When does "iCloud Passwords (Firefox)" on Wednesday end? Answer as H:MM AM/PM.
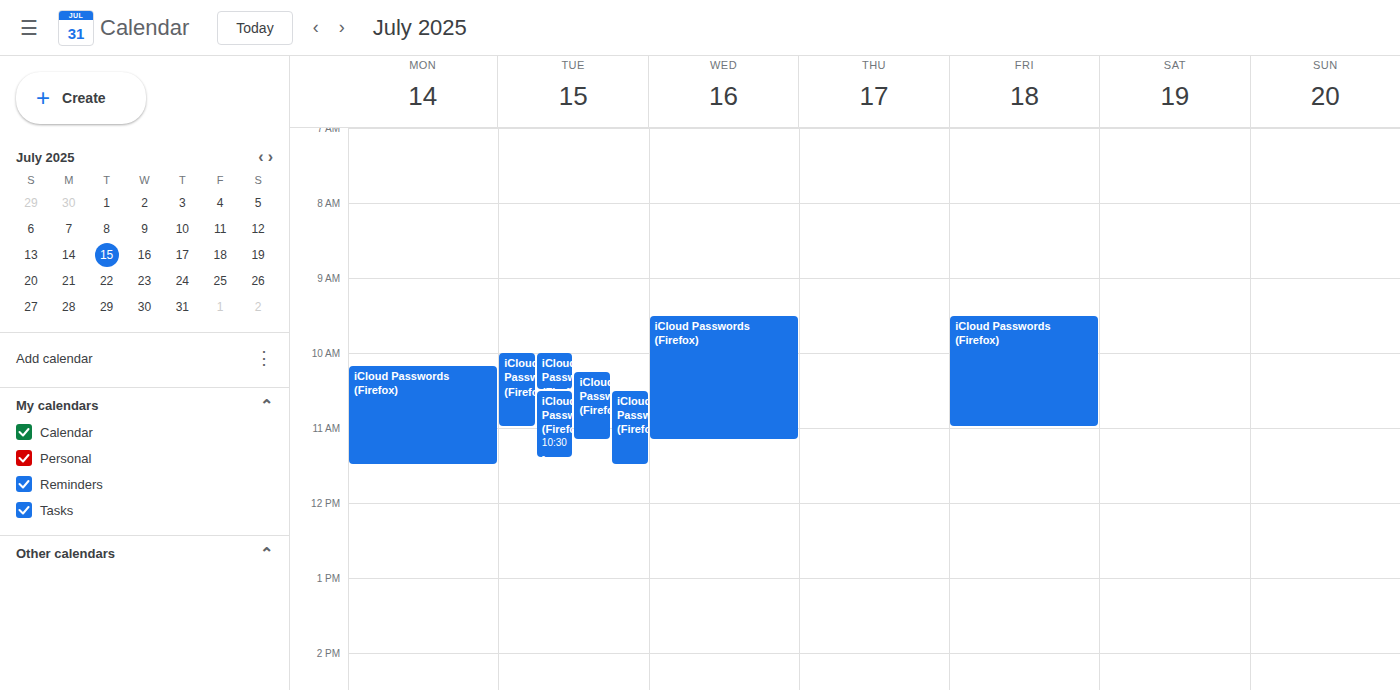
11:10 AM